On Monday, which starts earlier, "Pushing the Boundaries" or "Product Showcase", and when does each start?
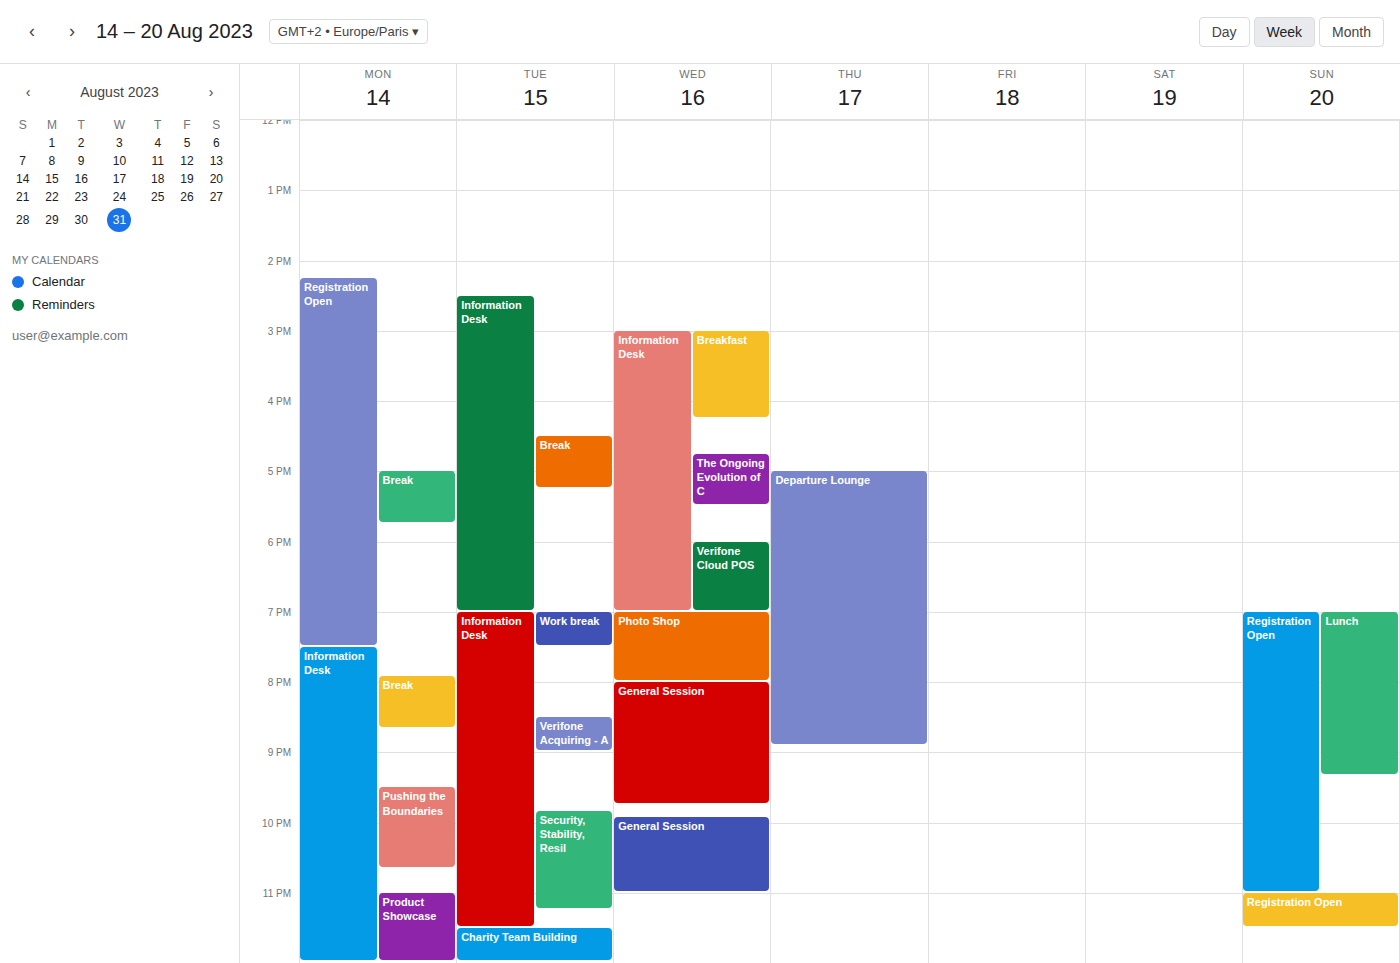
"Pushing the Boundaries" 21:30; "Product Showcase" 23:00.